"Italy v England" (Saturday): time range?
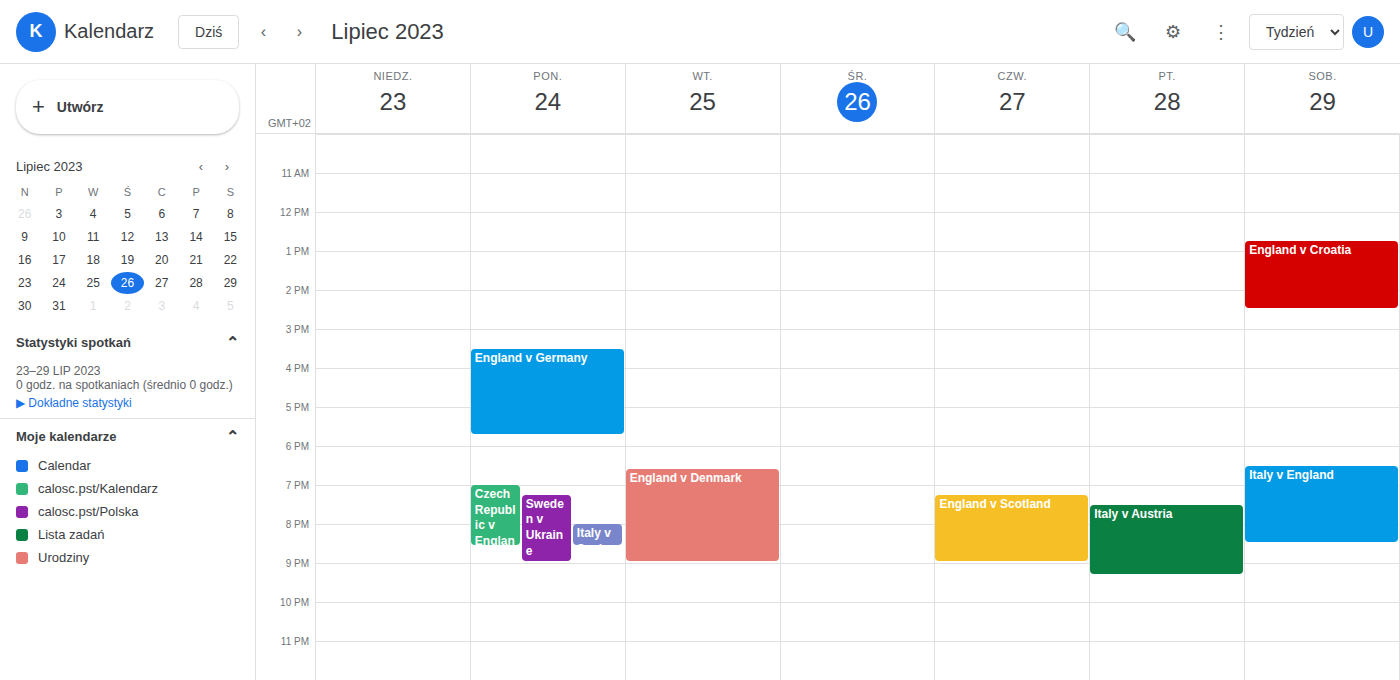
6:30 PM to 8:30 PM